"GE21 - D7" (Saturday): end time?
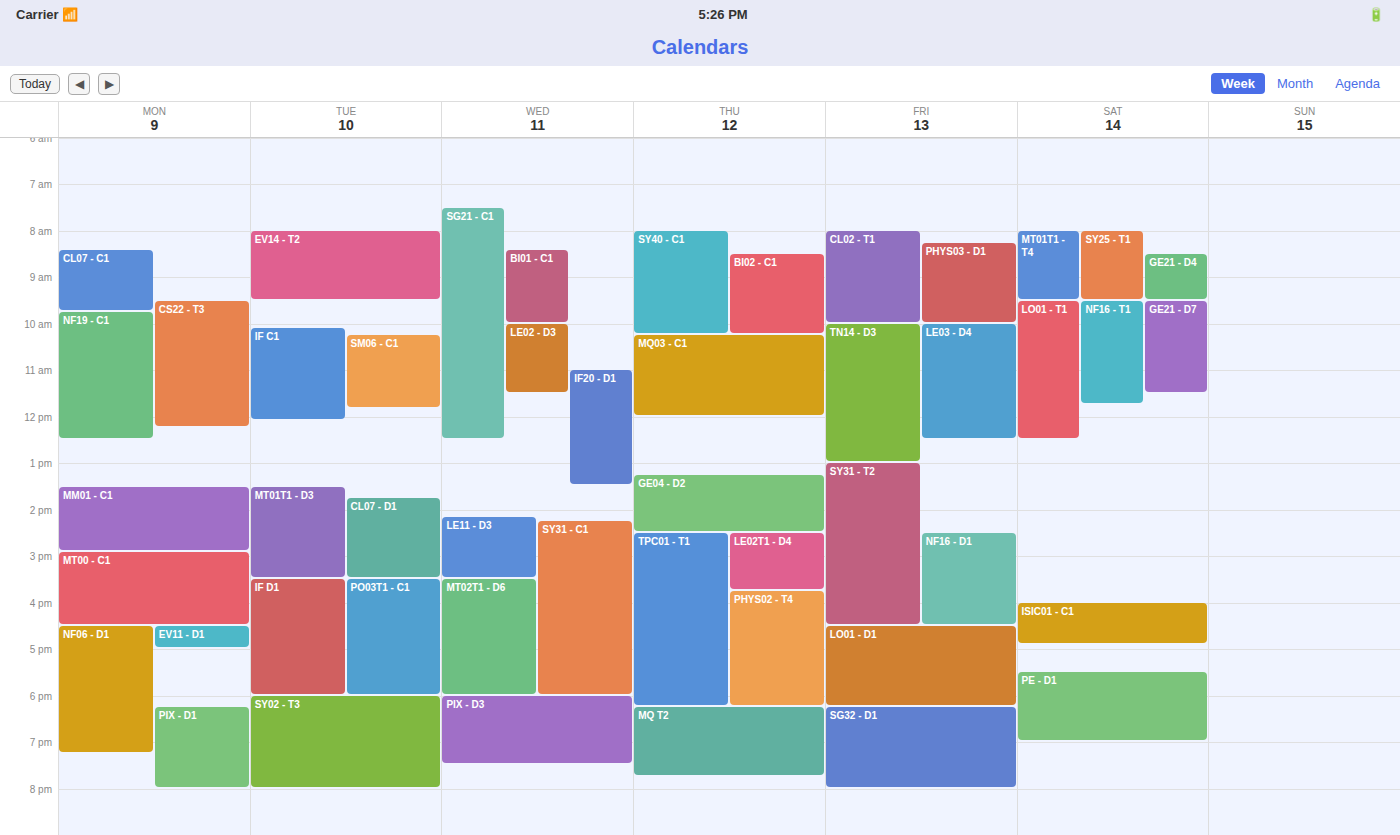
11:30